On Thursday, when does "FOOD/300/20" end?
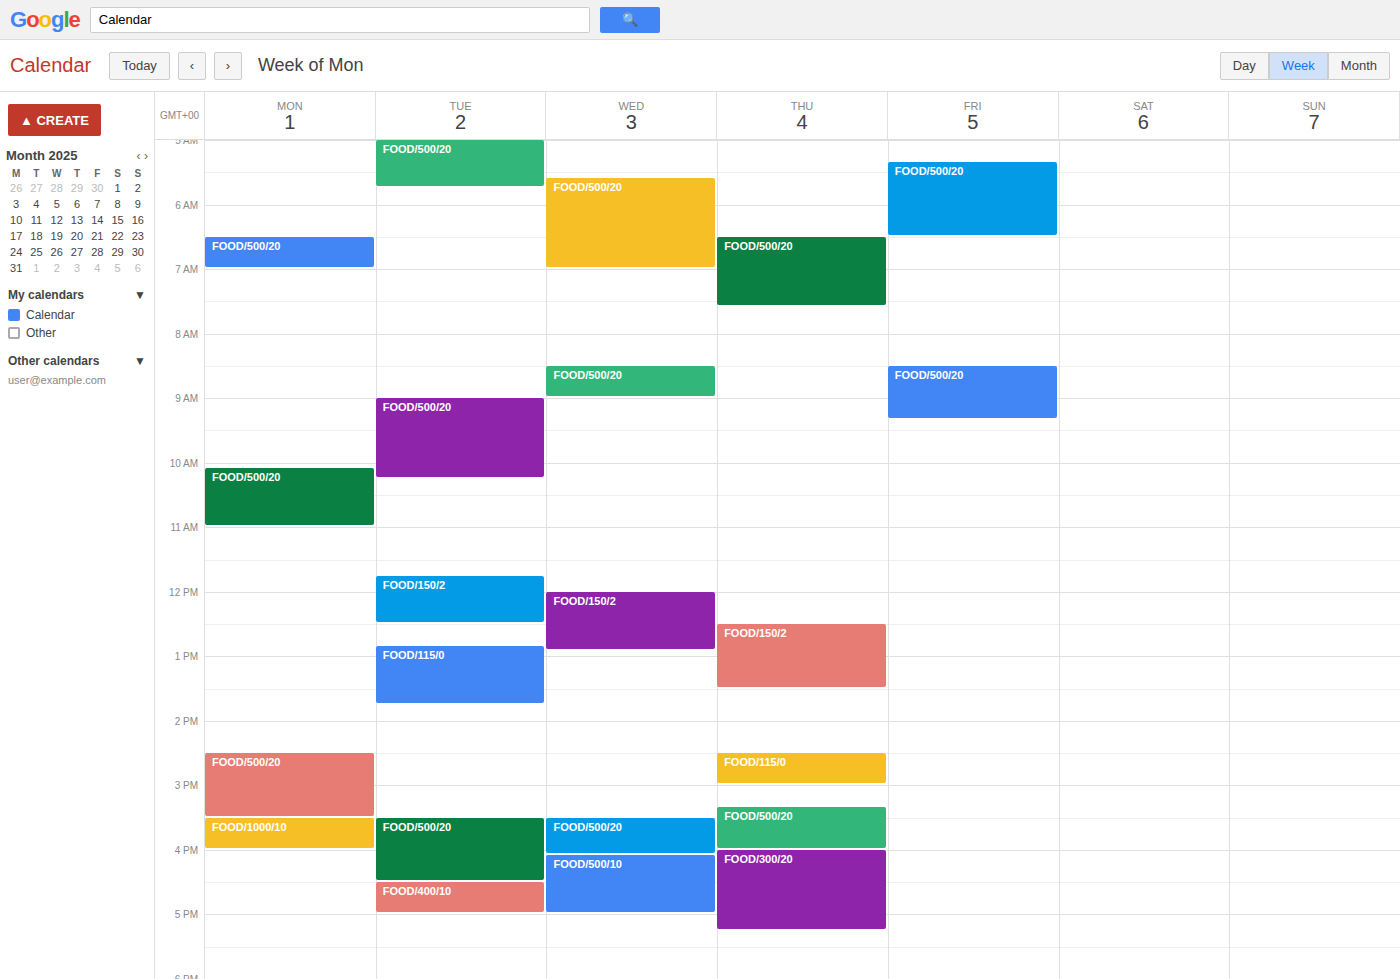
5:15 PM